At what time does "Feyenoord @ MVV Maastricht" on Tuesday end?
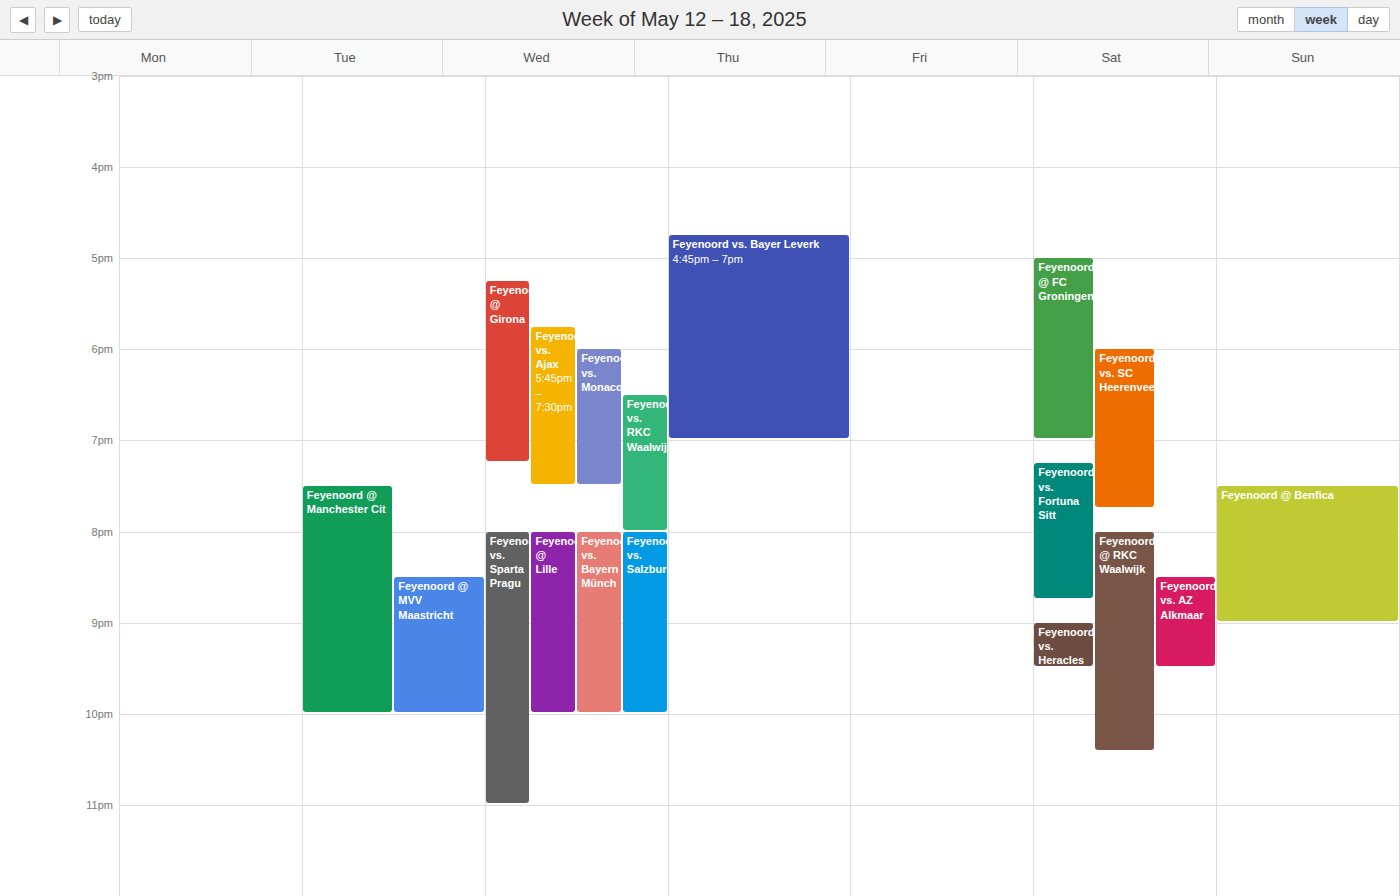
10:00 PM